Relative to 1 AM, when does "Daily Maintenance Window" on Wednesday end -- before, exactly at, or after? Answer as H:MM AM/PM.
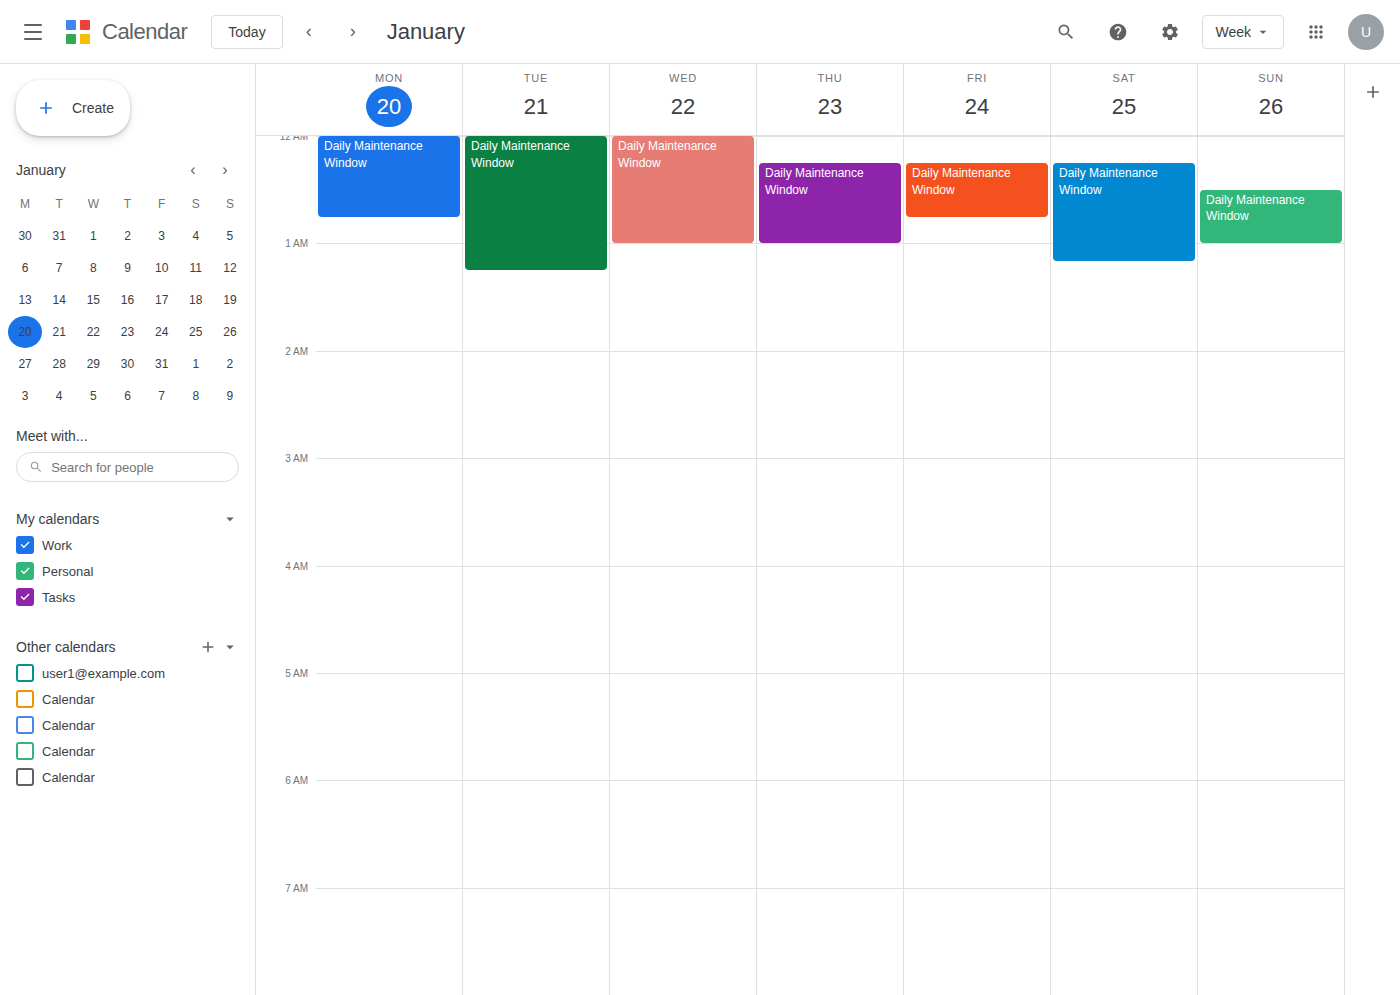
1:00 AM -- exactly at 1 AM, on the 1 AM line.